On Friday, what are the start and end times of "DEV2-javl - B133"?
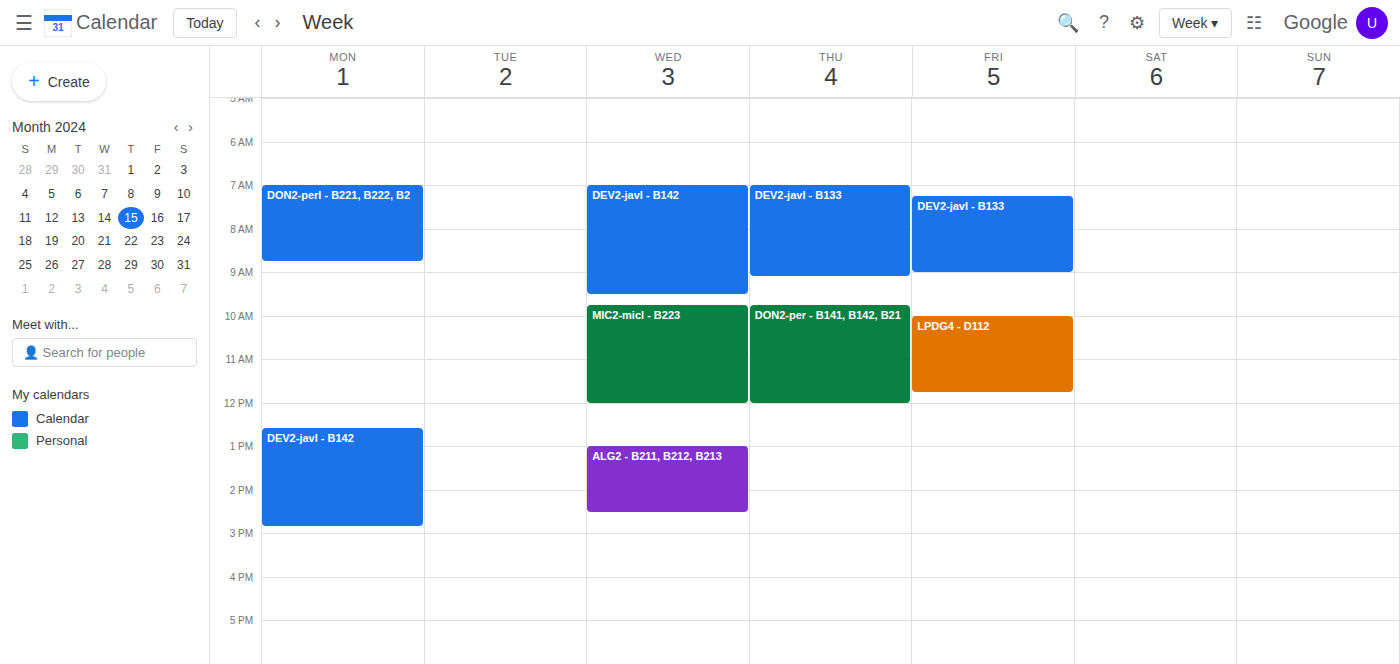
7:15 AM to 9:00 AM